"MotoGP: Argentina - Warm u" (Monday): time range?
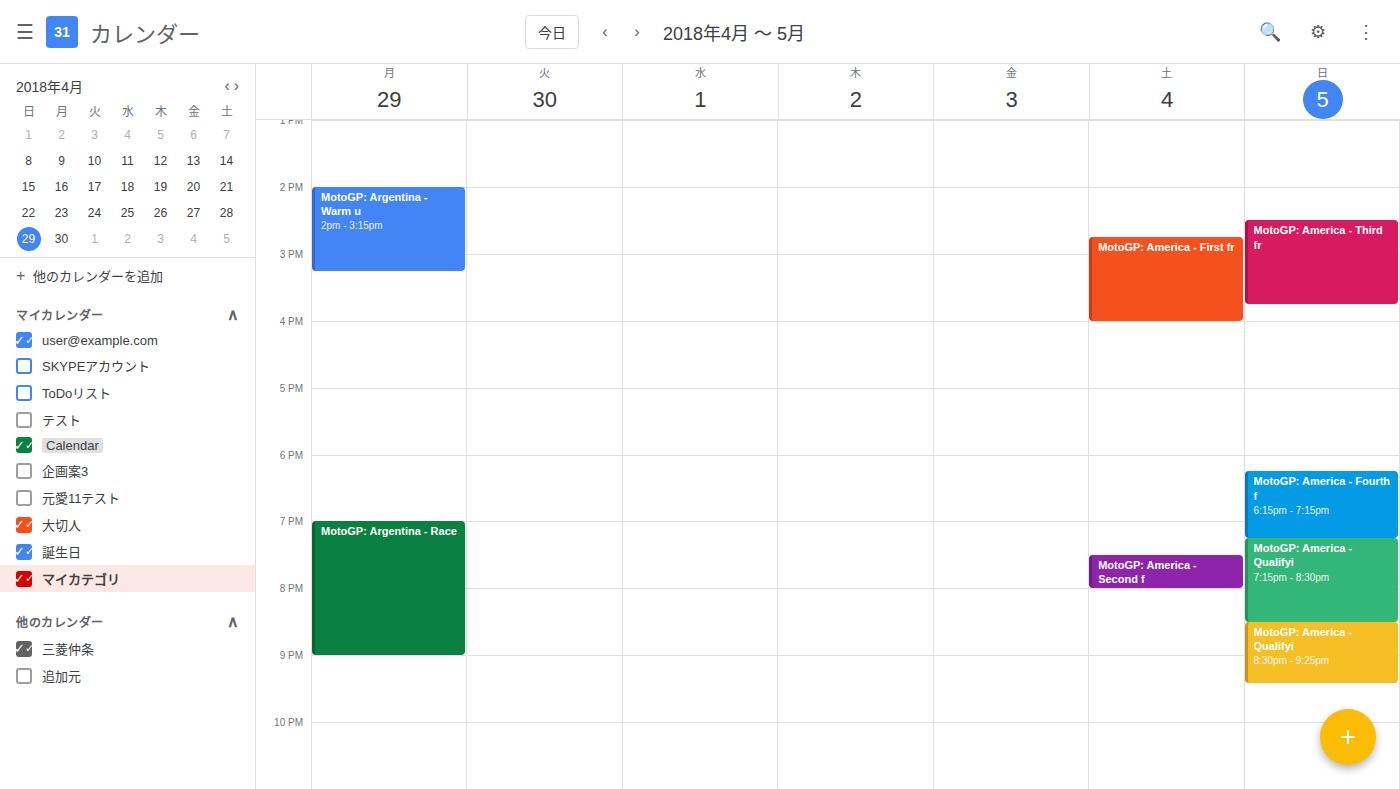
2:00 PM to 3:15 PM